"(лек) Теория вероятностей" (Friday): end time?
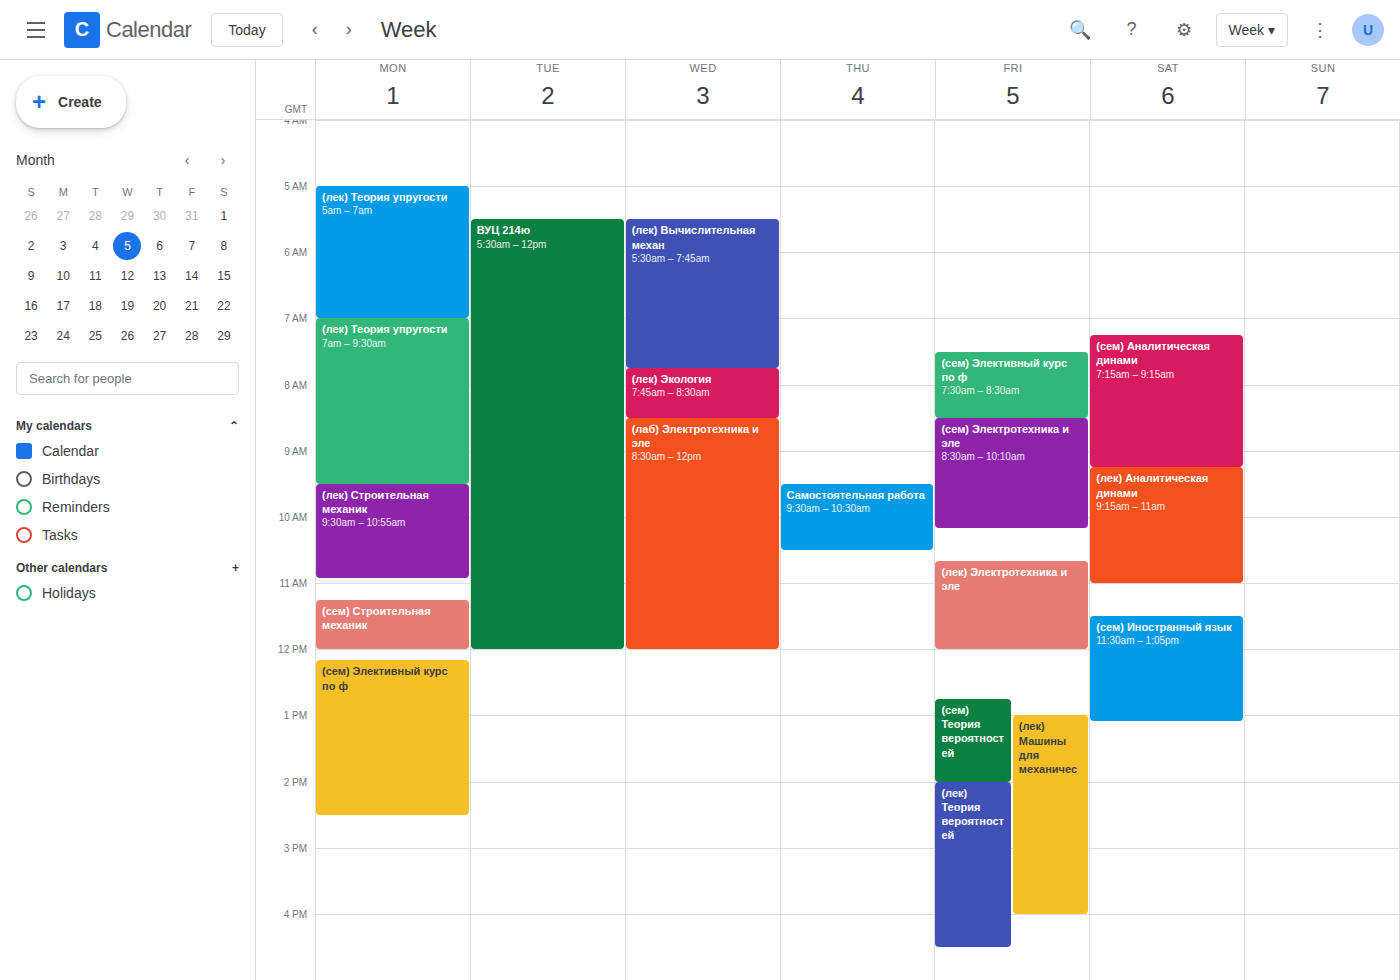
4:30 PM